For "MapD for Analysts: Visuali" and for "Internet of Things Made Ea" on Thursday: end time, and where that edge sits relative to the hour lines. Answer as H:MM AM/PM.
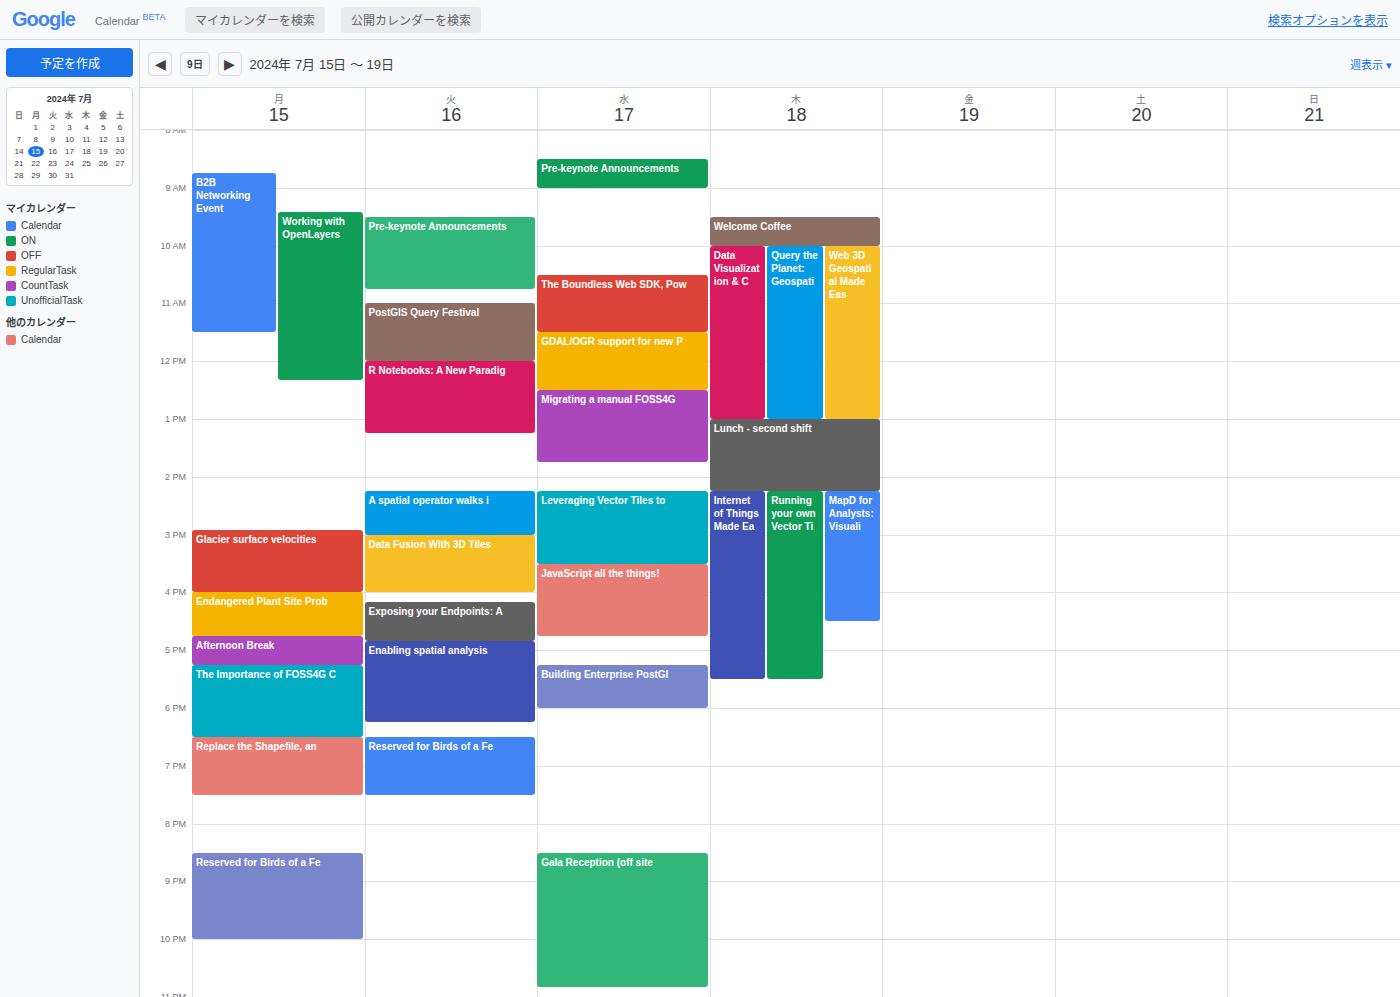
"MapD for Analysts: Visuali": 4:30 PM, halfway between the 4 PM and 5 PM lines. "Internet of Things Made Ea": 5:30 PM, halfway between the 5 PM and 6 PM lines.